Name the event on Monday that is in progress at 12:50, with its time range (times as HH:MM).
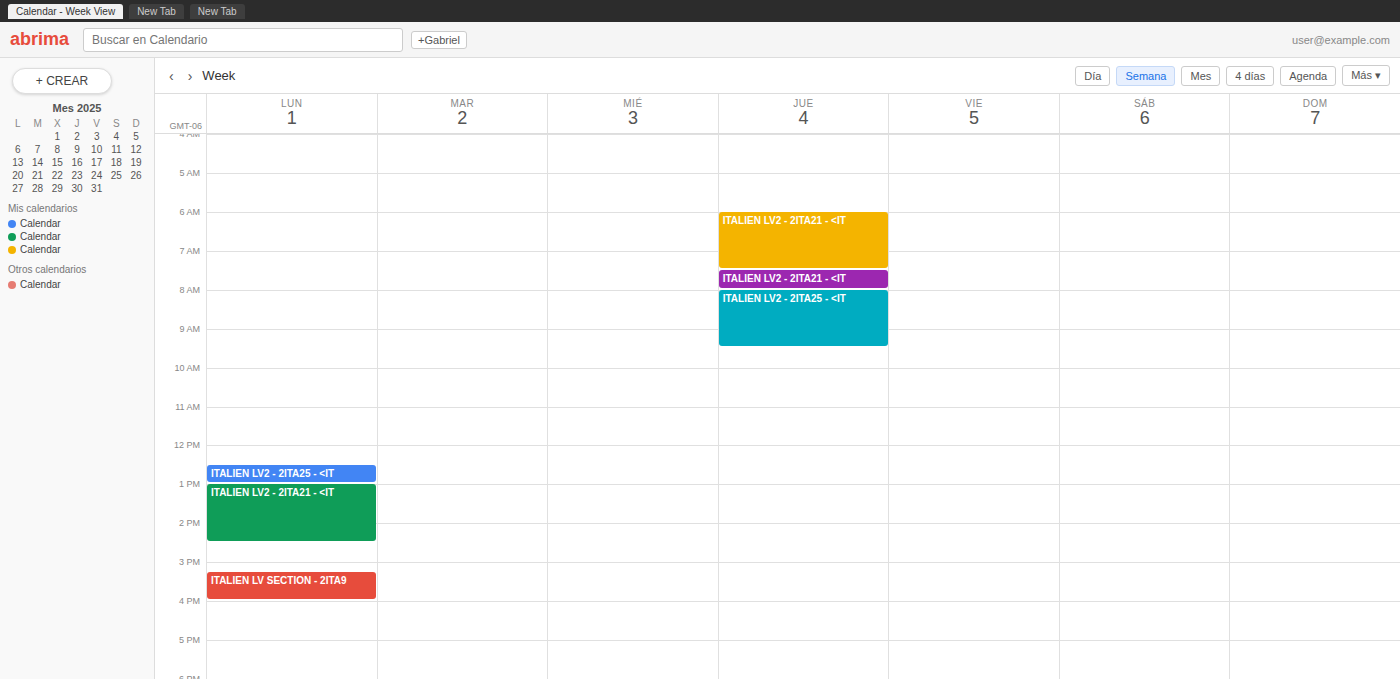
"ITALIEN LV2 - 2ITA25 - <IT", 12:30 to 13:00